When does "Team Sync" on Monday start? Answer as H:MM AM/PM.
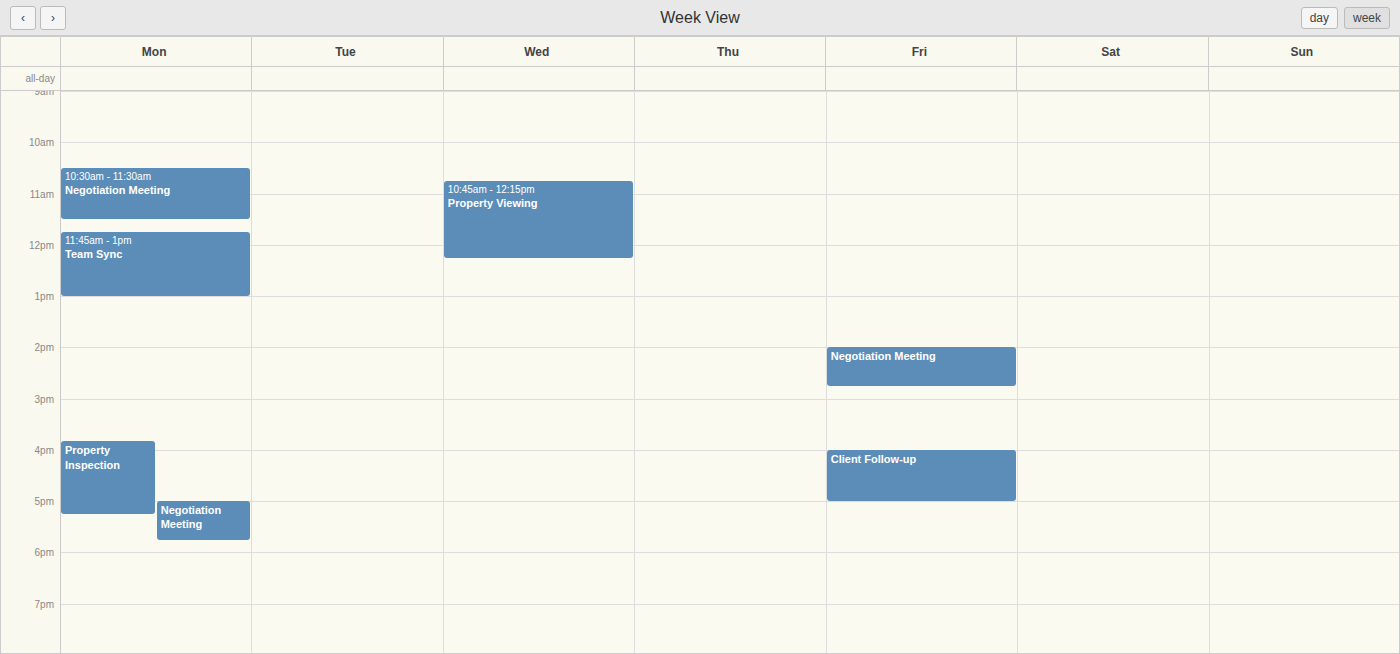
11:45 AM